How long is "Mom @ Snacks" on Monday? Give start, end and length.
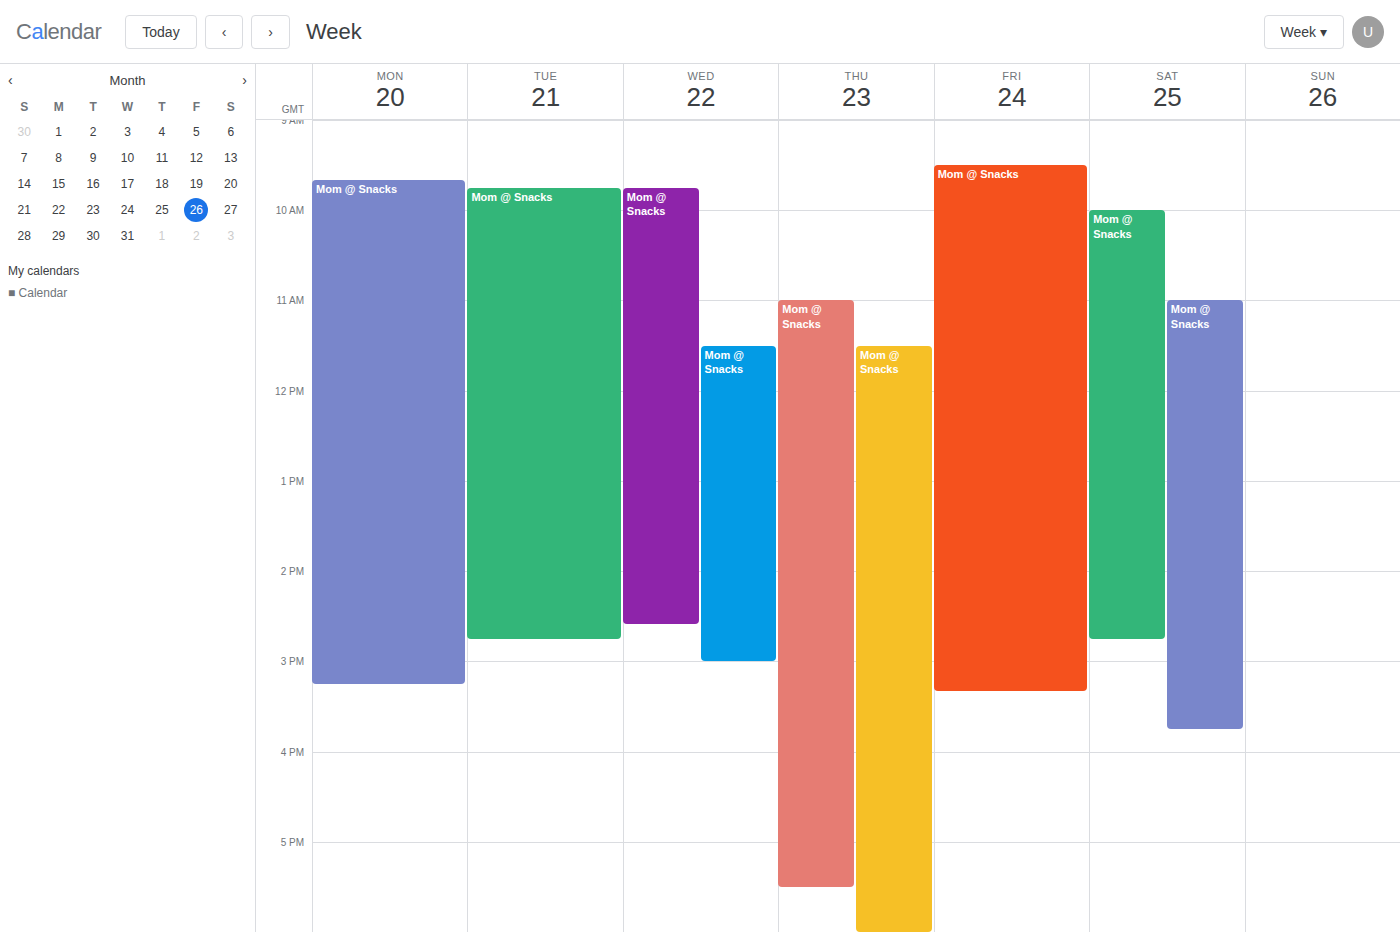
9:40 AM to 3:15 PM, 5 hours 35 minutes